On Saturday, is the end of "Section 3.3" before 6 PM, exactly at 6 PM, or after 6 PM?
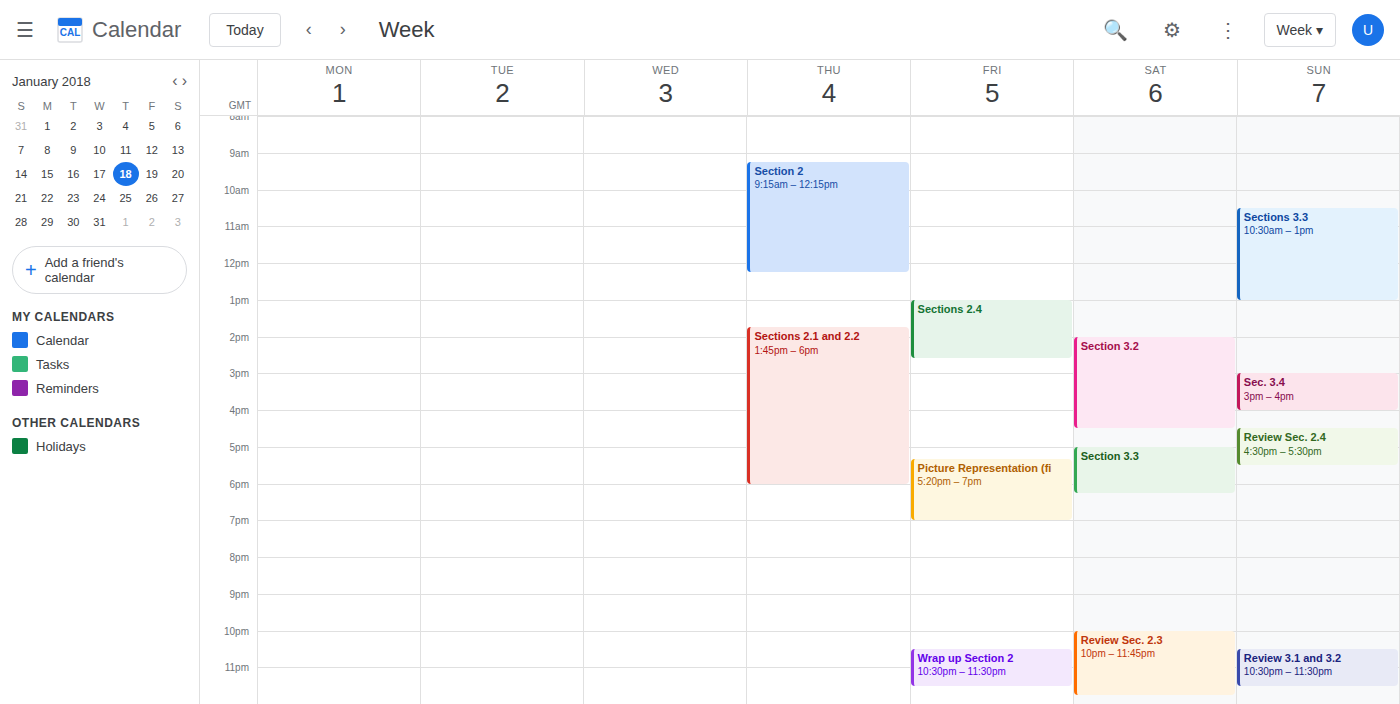
6:15 PM -- after 6 PM, 15 minutes below the 6 PM line.